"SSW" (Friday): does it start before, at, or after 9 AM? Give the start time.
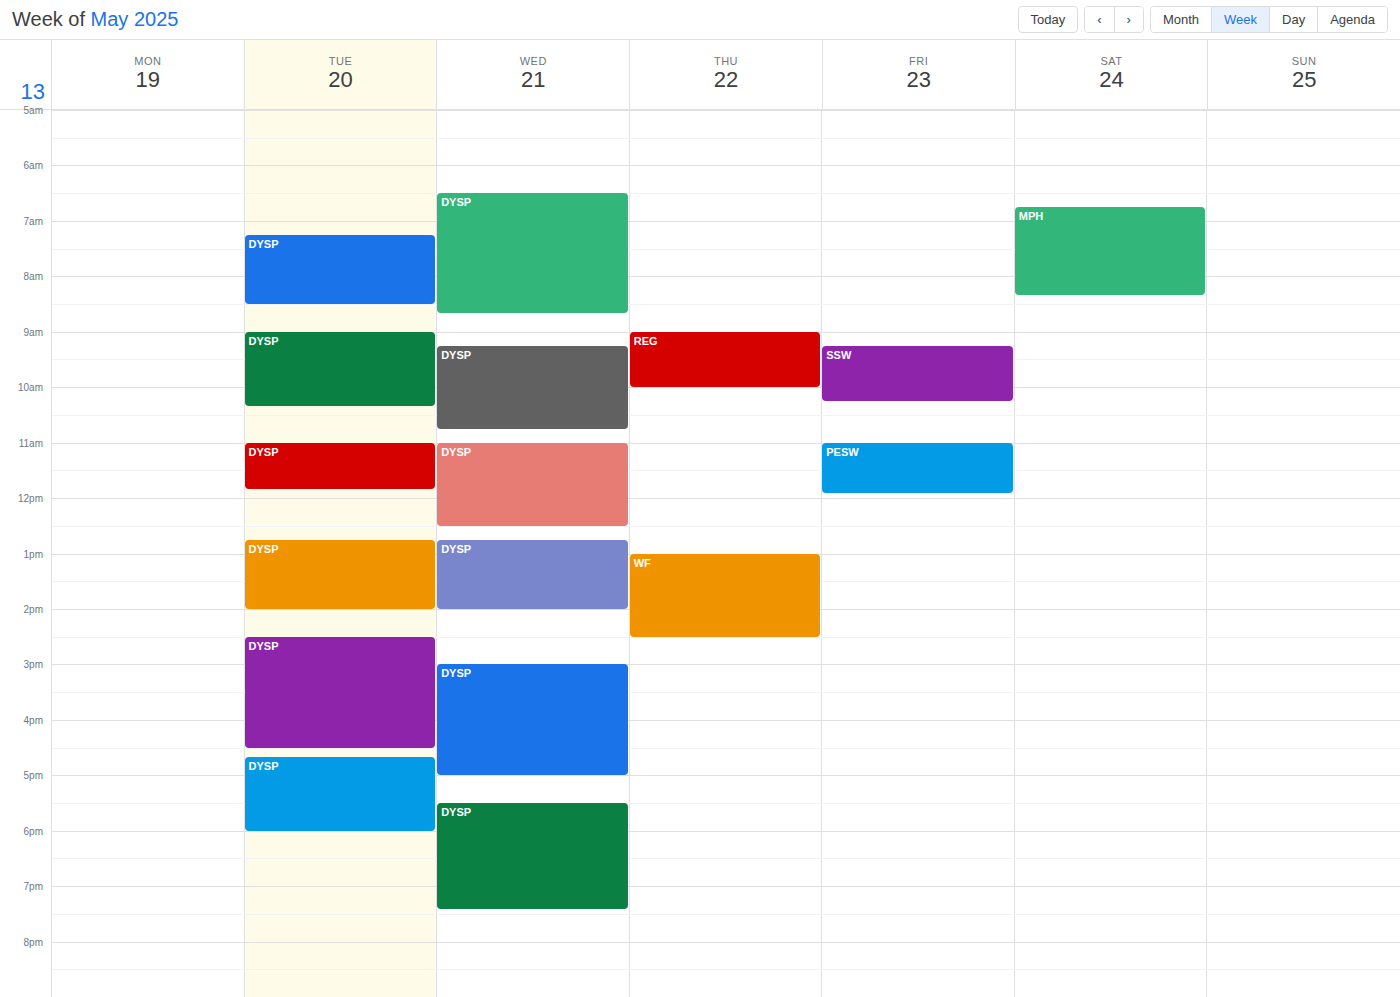
9:15 AM -- after 9 AM, 15 minutes below the 9 AM line.